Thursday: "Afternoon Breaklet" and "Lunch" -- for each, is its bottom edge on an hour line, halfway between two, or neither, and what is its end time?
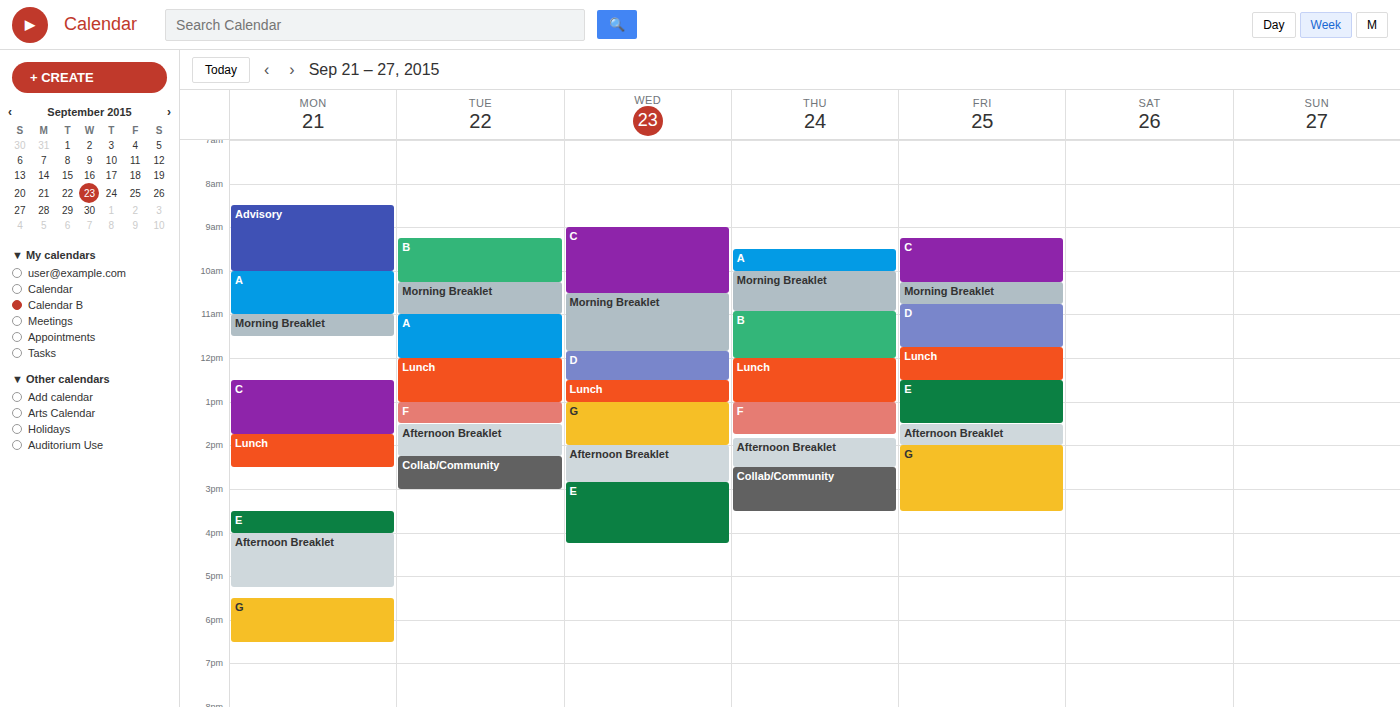
"Afternoon Breaklet": 2:30 PM, halfway between the 2 PM and 3 PM lines. "Lunch": 1:00 PM, exactly on the 1 PM line.